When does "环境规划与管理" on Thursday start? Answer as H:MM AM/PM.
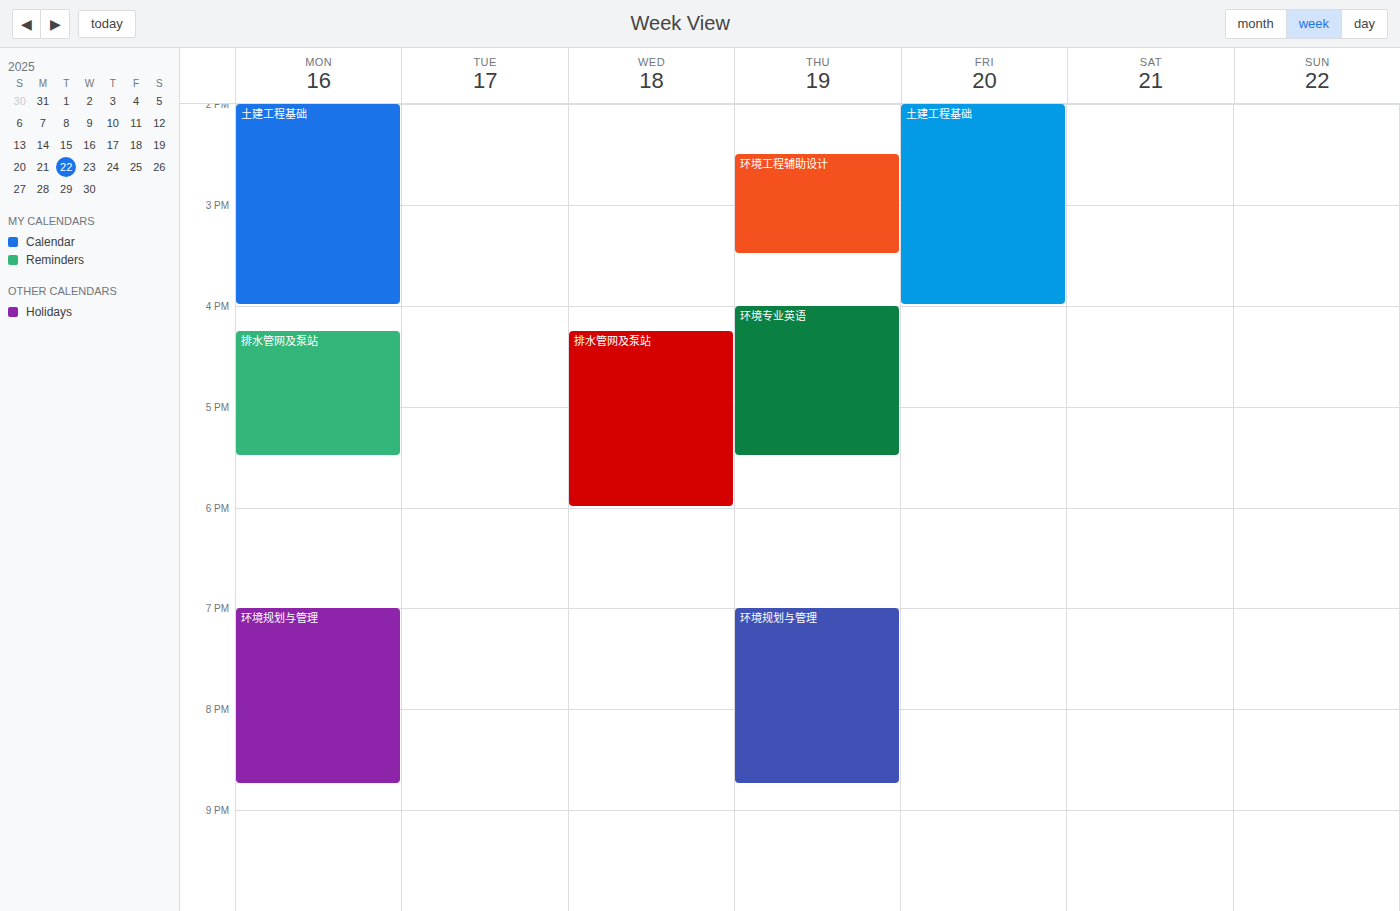
7:00 PM